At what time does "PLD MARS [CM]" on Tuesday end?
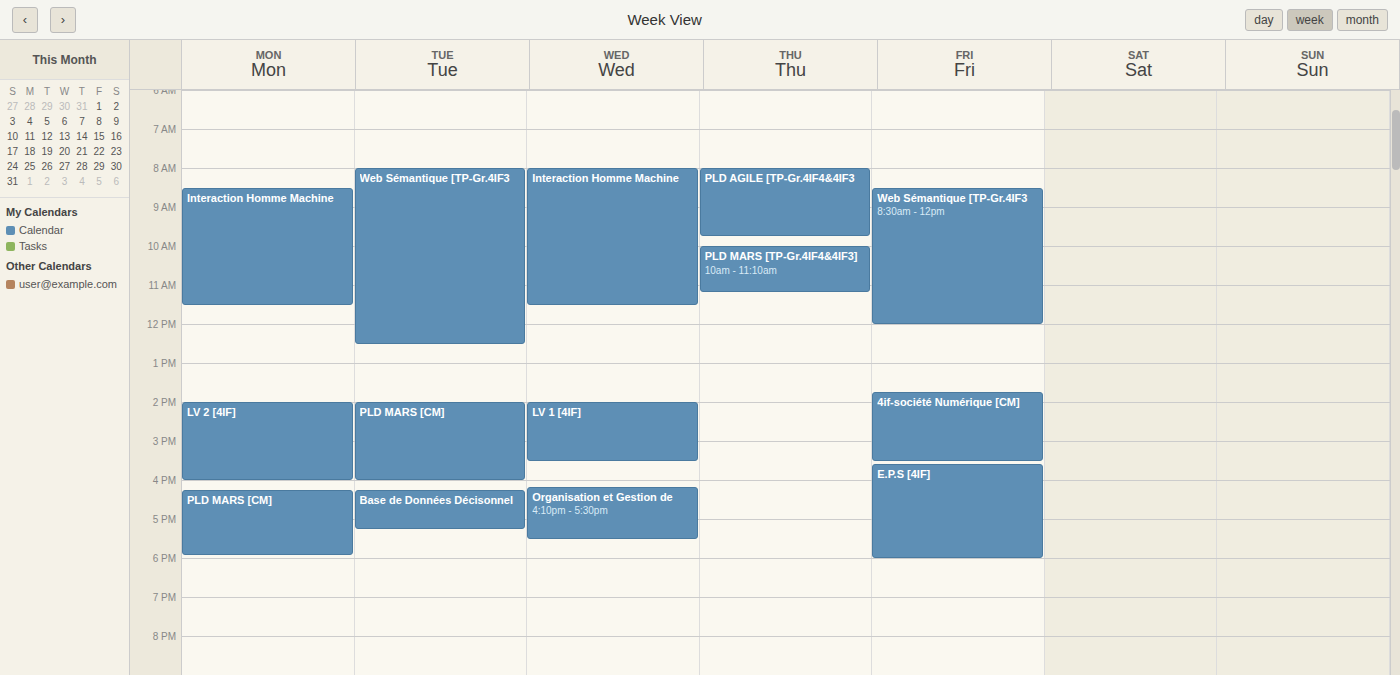
4:00 PM